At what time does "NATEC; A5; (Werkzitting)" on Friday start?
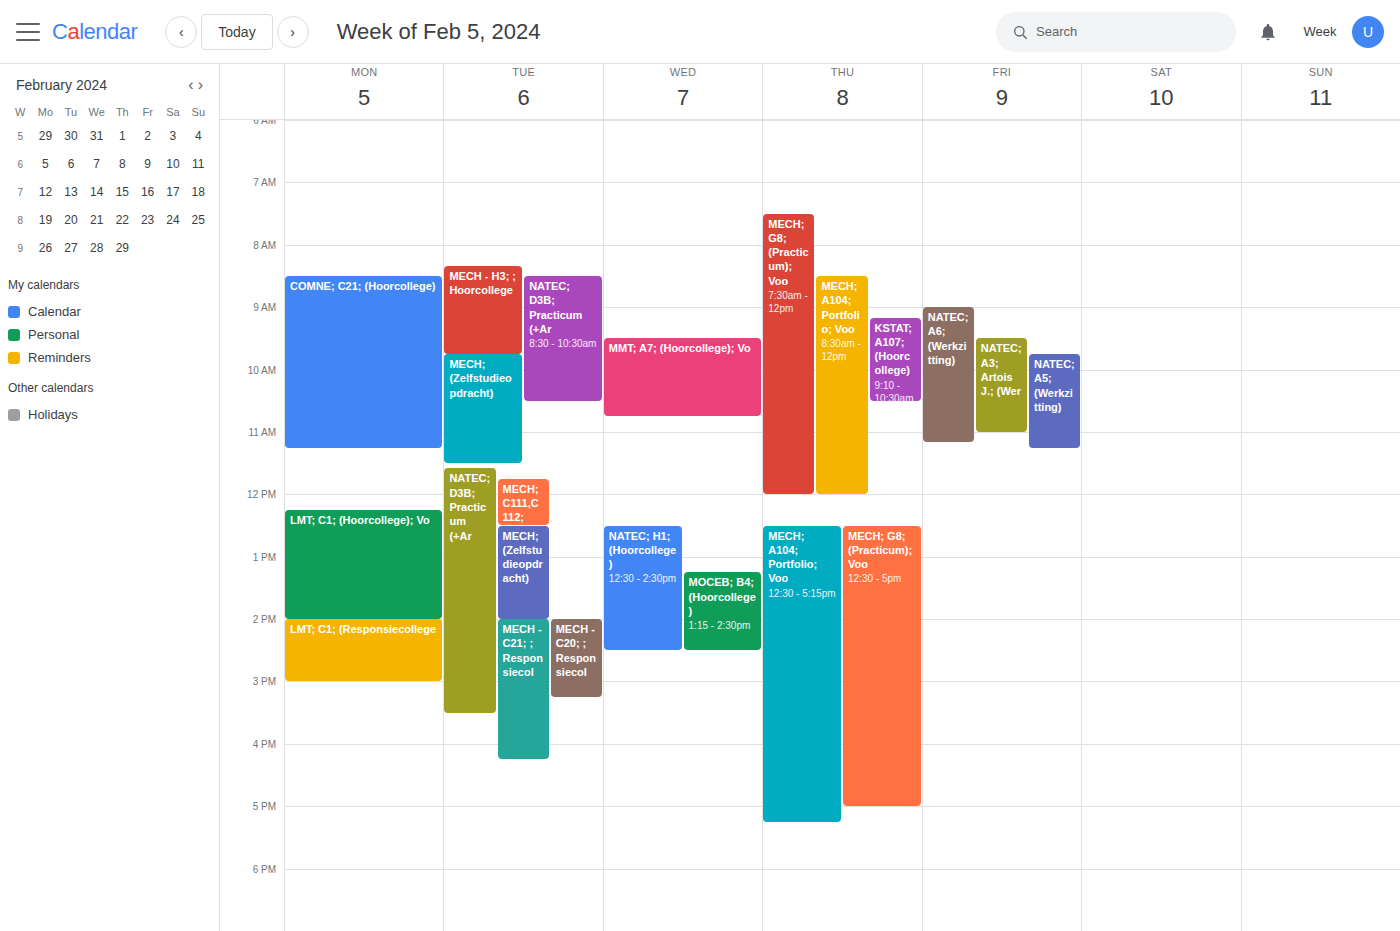
9:45 AM